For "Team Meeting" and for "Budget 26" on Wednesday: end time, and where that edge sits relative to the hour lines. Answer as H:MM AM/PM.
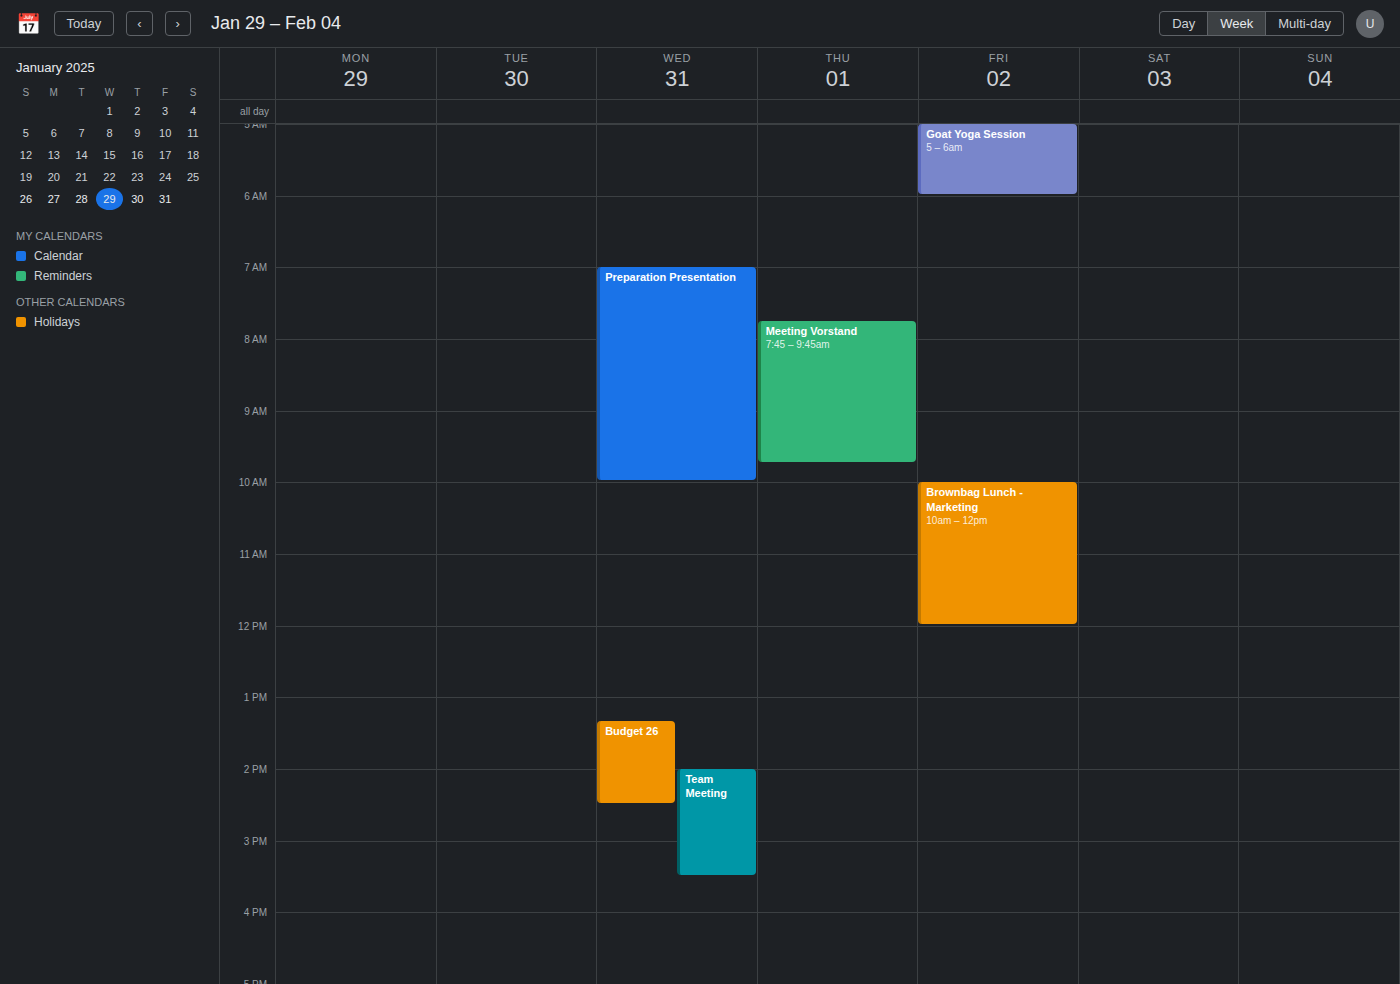
"Team Meeting": 3:30 PM, halfway between the 3 PM and 4 PM lines. "Budget 26": 2:30 PM, halfway between the 2 PM and 3 PM lines.